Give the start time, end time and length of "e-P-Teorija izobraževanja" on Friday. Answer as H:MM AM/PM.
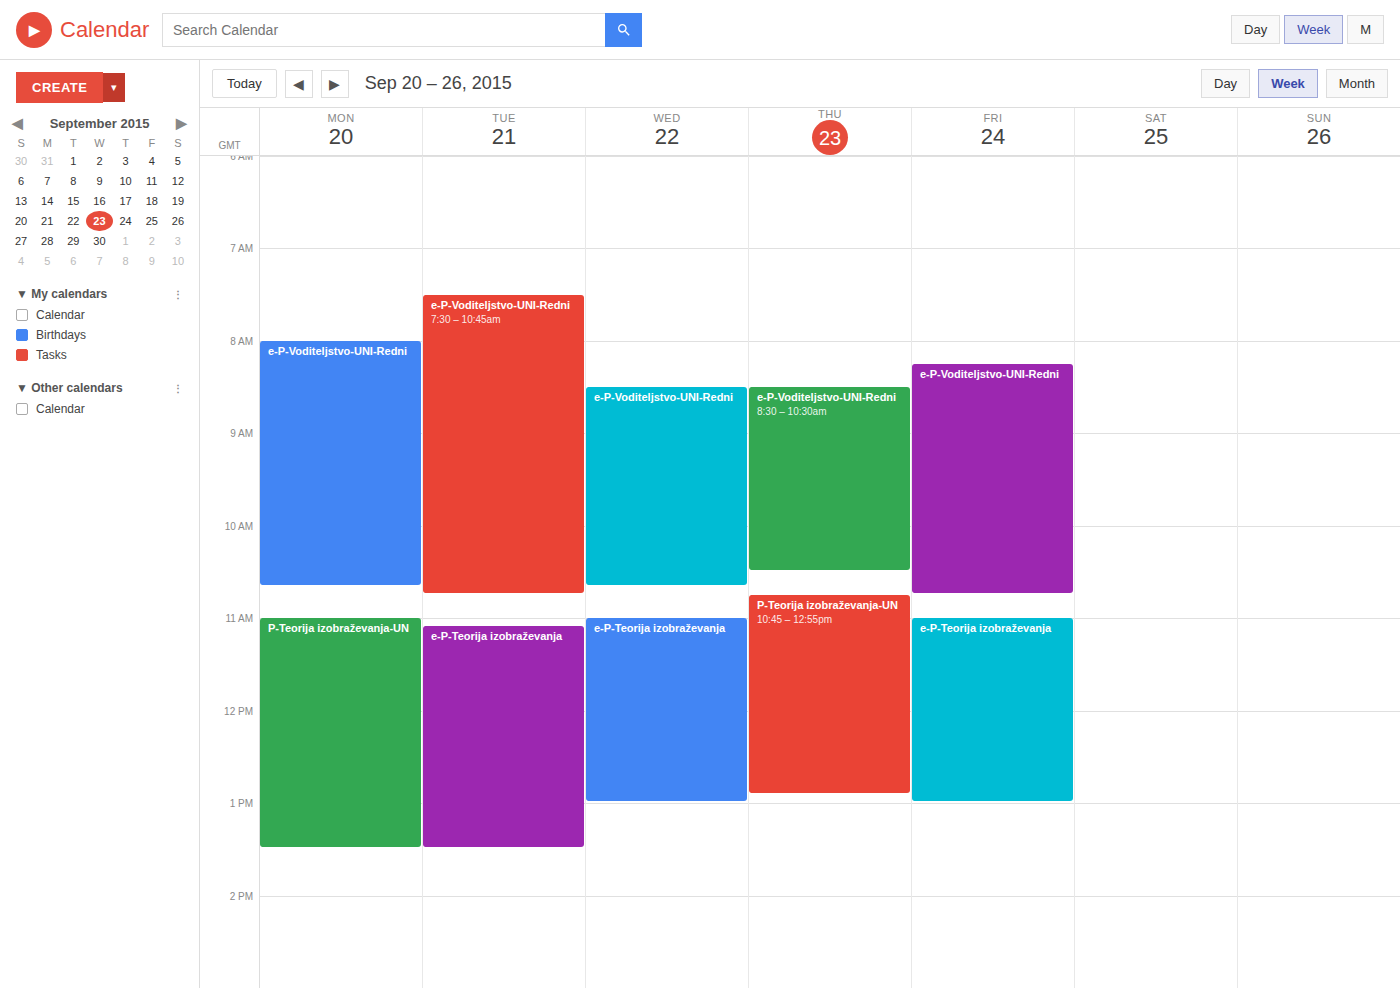
11:00 AM to 1:00 PM, 2 hours